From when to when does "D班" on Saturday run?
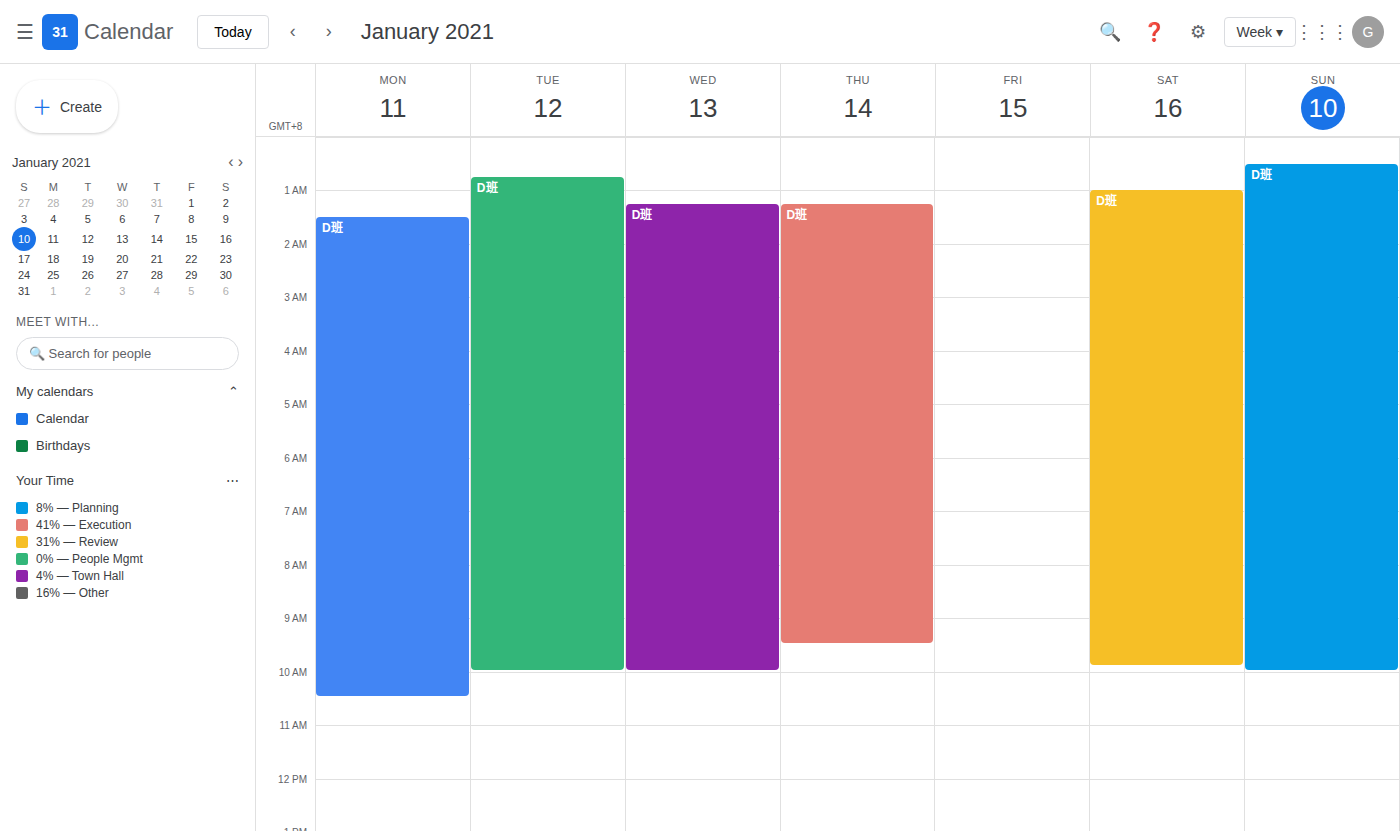
1:00 AM to 9:55 AM